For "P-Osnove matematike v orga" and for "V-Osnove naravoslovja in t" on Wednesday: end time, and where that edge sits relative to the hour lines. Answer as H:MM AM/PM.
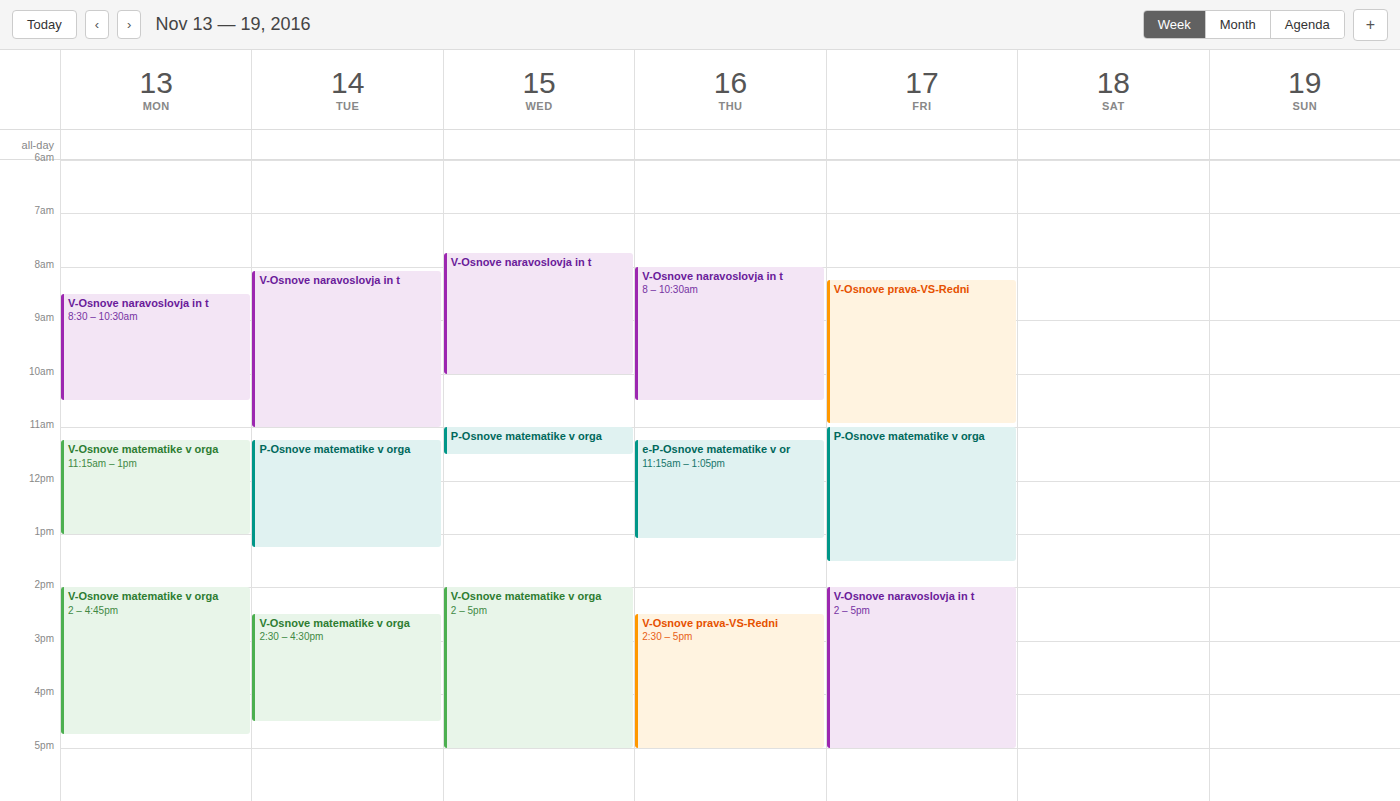
"P-Osnove matematike v orga": 11:30 AM, halfway between the 11 AM and 12 PM lines. "V-Osnove naravoslovja in t": 10:00 AM, exactly on the 10 AM line.